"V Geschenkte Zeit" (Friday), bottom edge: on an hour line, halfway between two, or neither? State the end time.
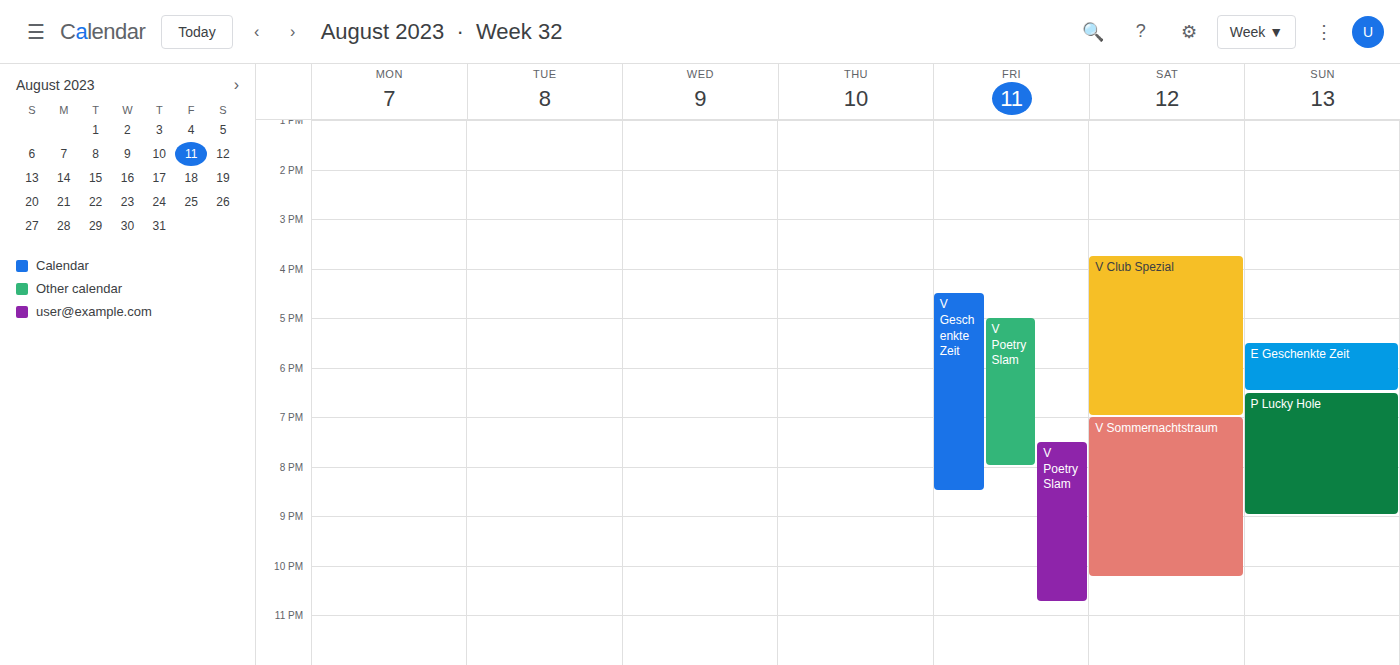
8:30 PM -- halfway between the 8 PM and 9 PM lines.